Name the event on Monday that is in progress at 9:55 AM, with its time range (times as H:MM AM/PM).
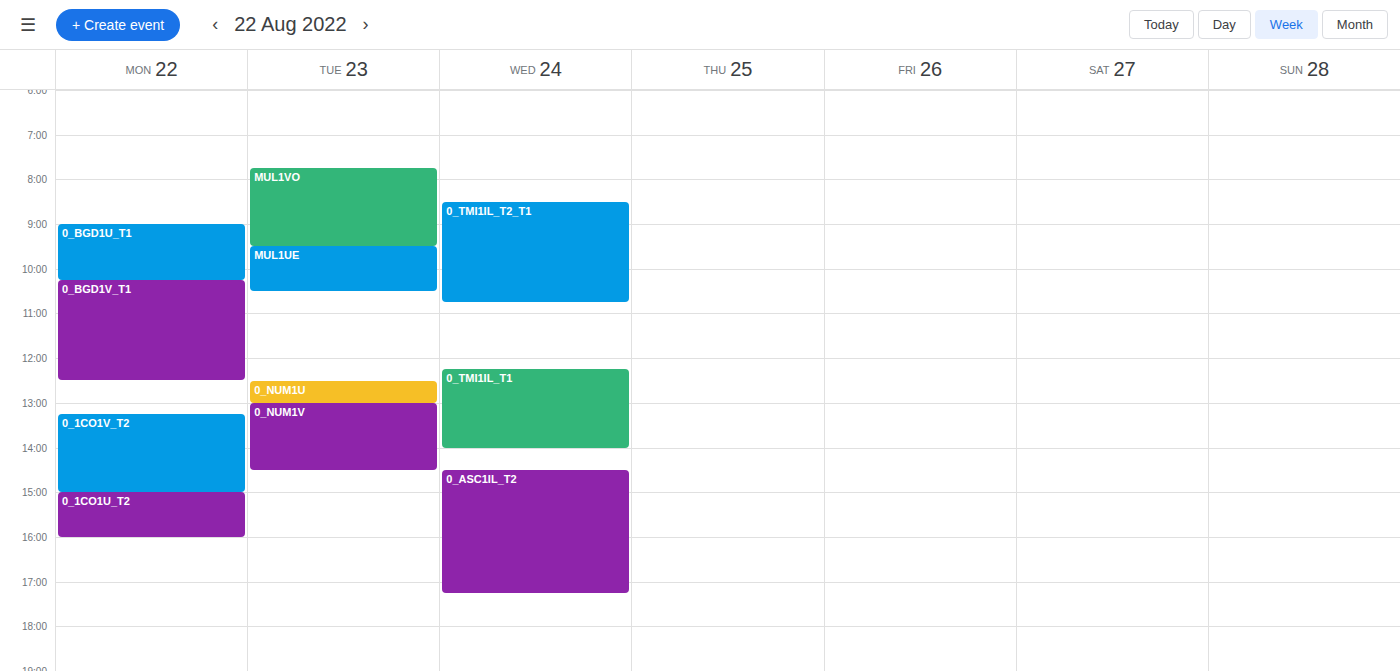
"0_BGD1U_T1", 9:00 AM to 10:15 AM